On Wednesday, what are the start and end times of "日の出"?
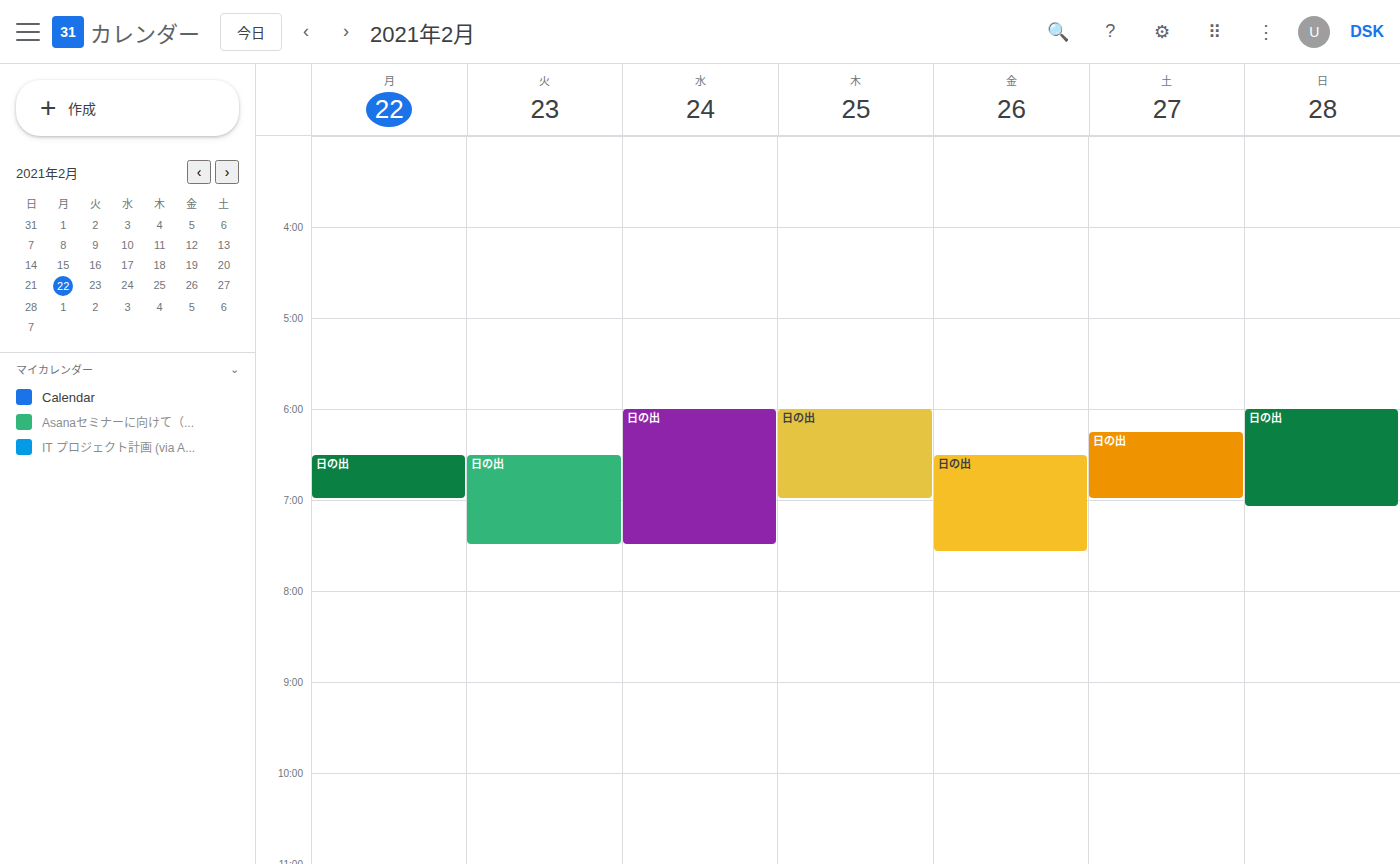
6:00 AM to 7:30 AM